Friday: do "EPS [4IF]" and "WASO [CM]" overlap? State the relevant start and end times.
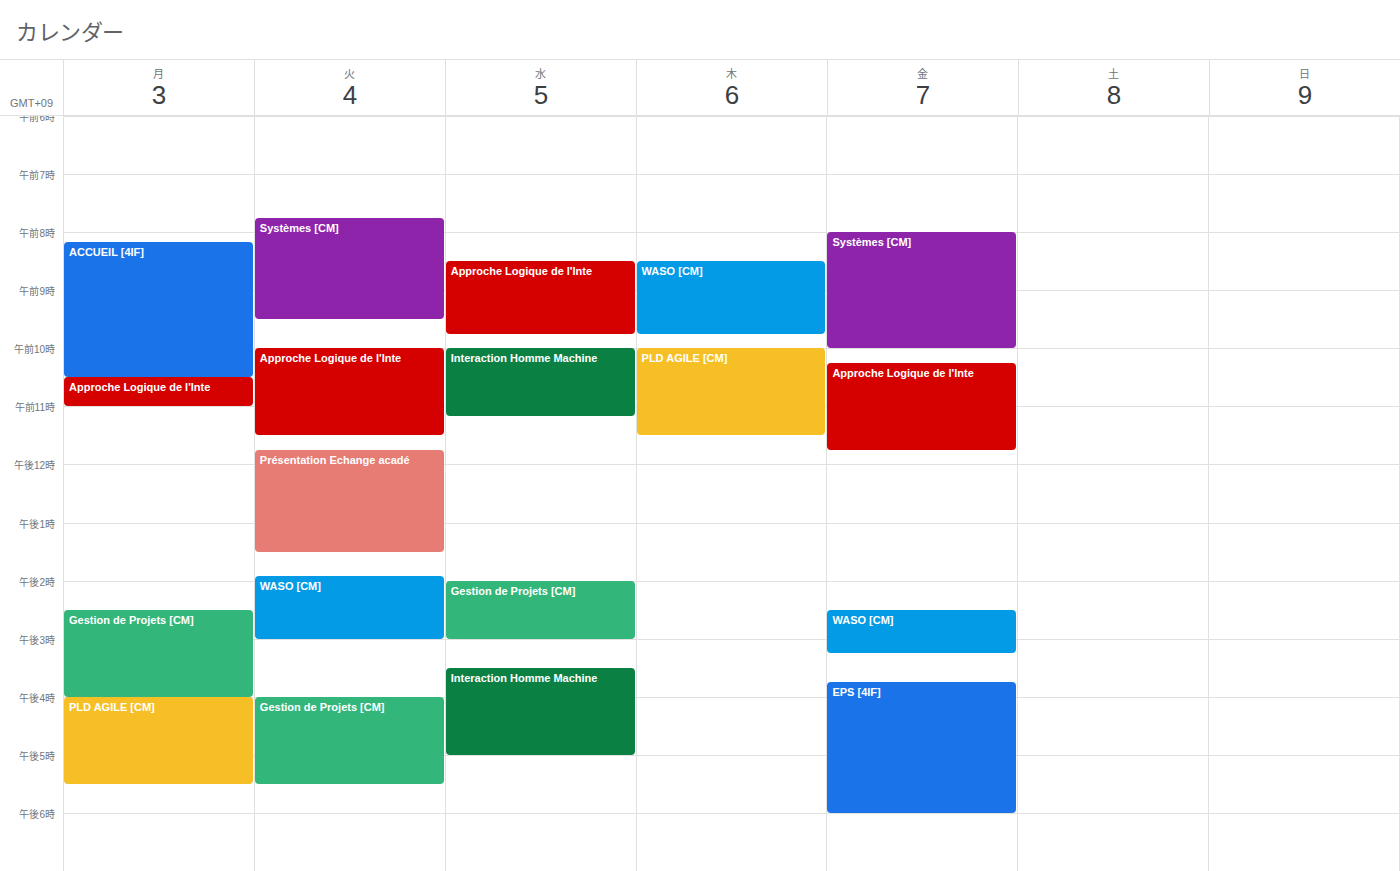
"WASO [CM]" ends at 3:15 PM and "EPS [4IF]" starts at 3:45 PM -- no overlap.